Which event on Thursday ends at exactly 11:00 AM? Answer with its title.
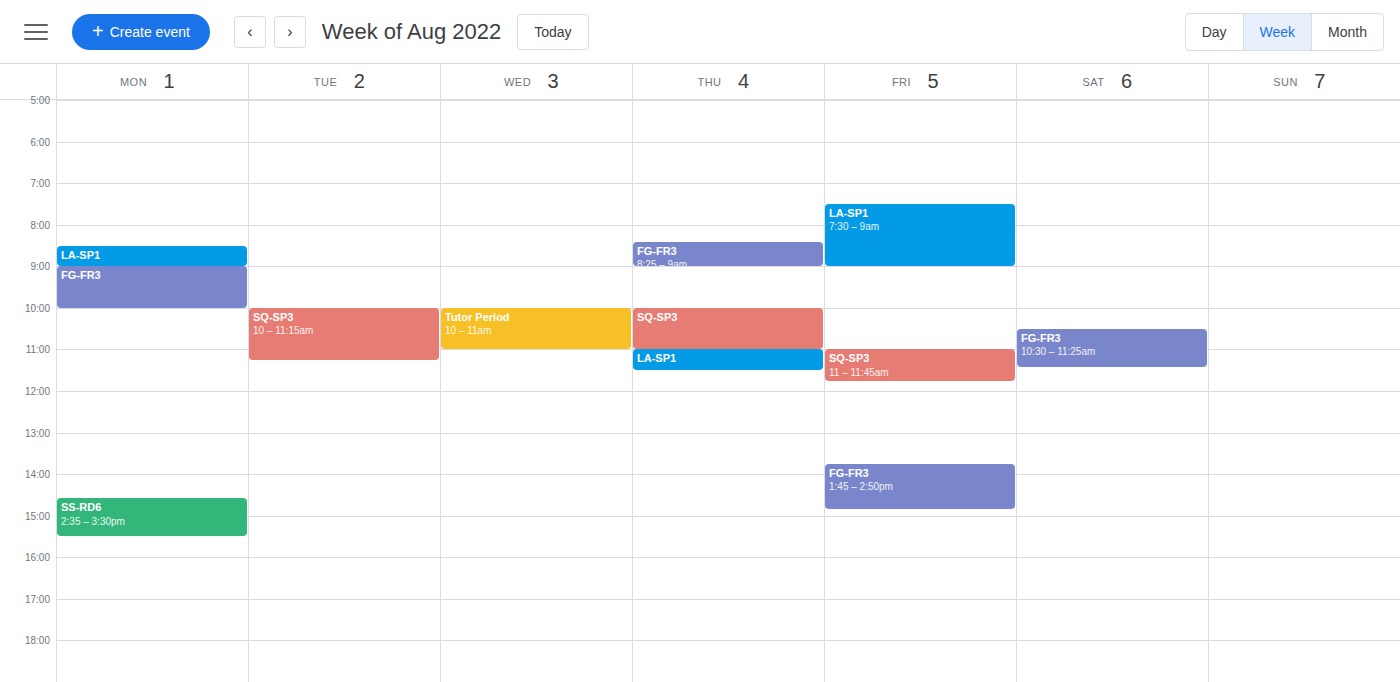
"SQ-SP3"